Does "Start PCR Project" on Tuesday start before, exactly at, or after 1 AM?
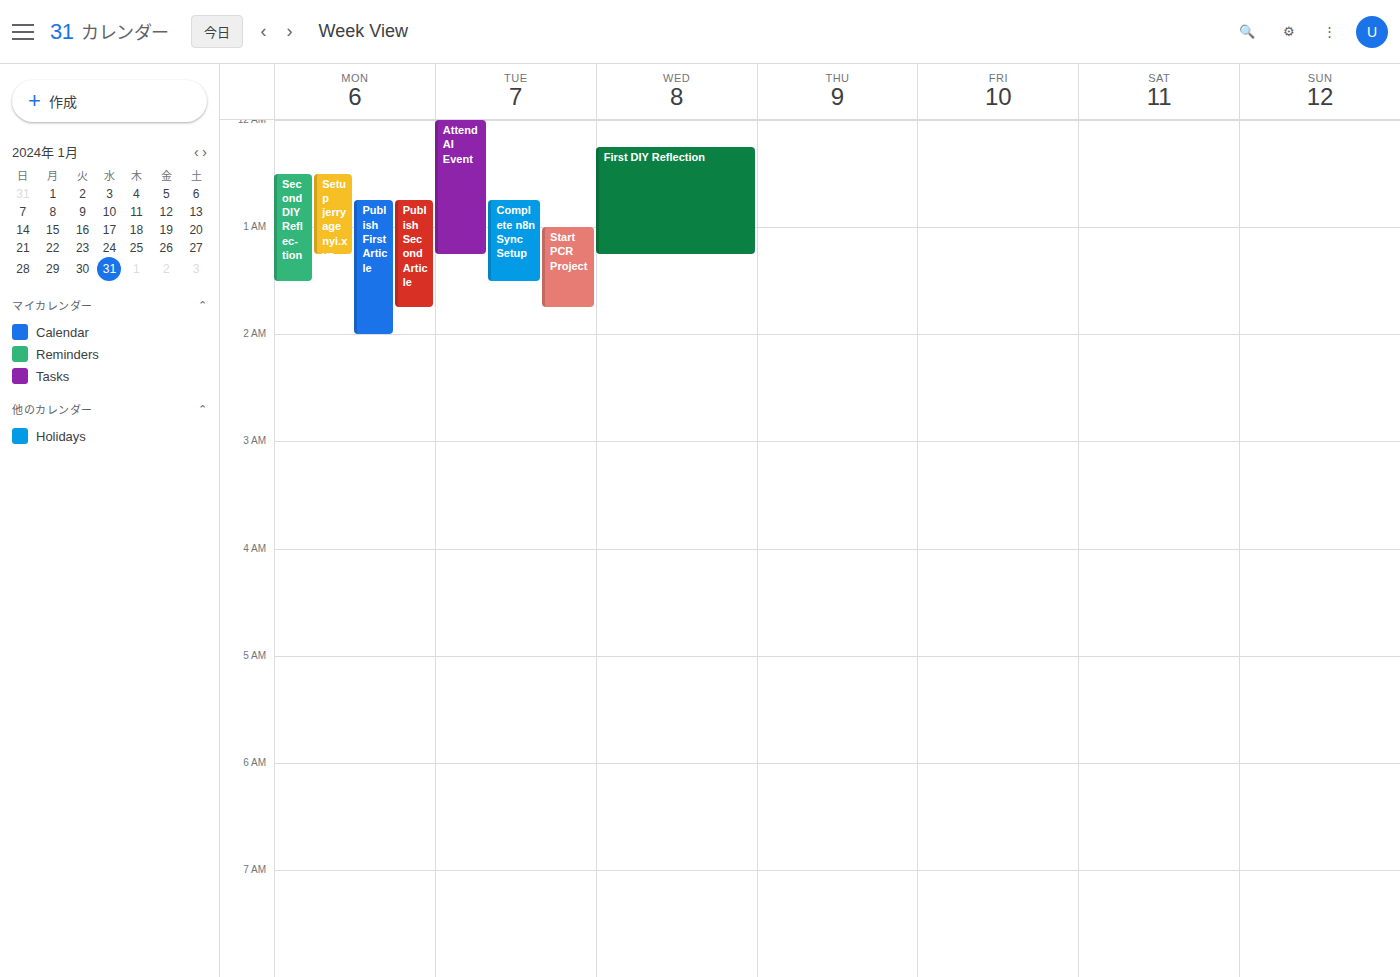
1:00 AM -- exactly at 1 AM, on the 1 AM line.